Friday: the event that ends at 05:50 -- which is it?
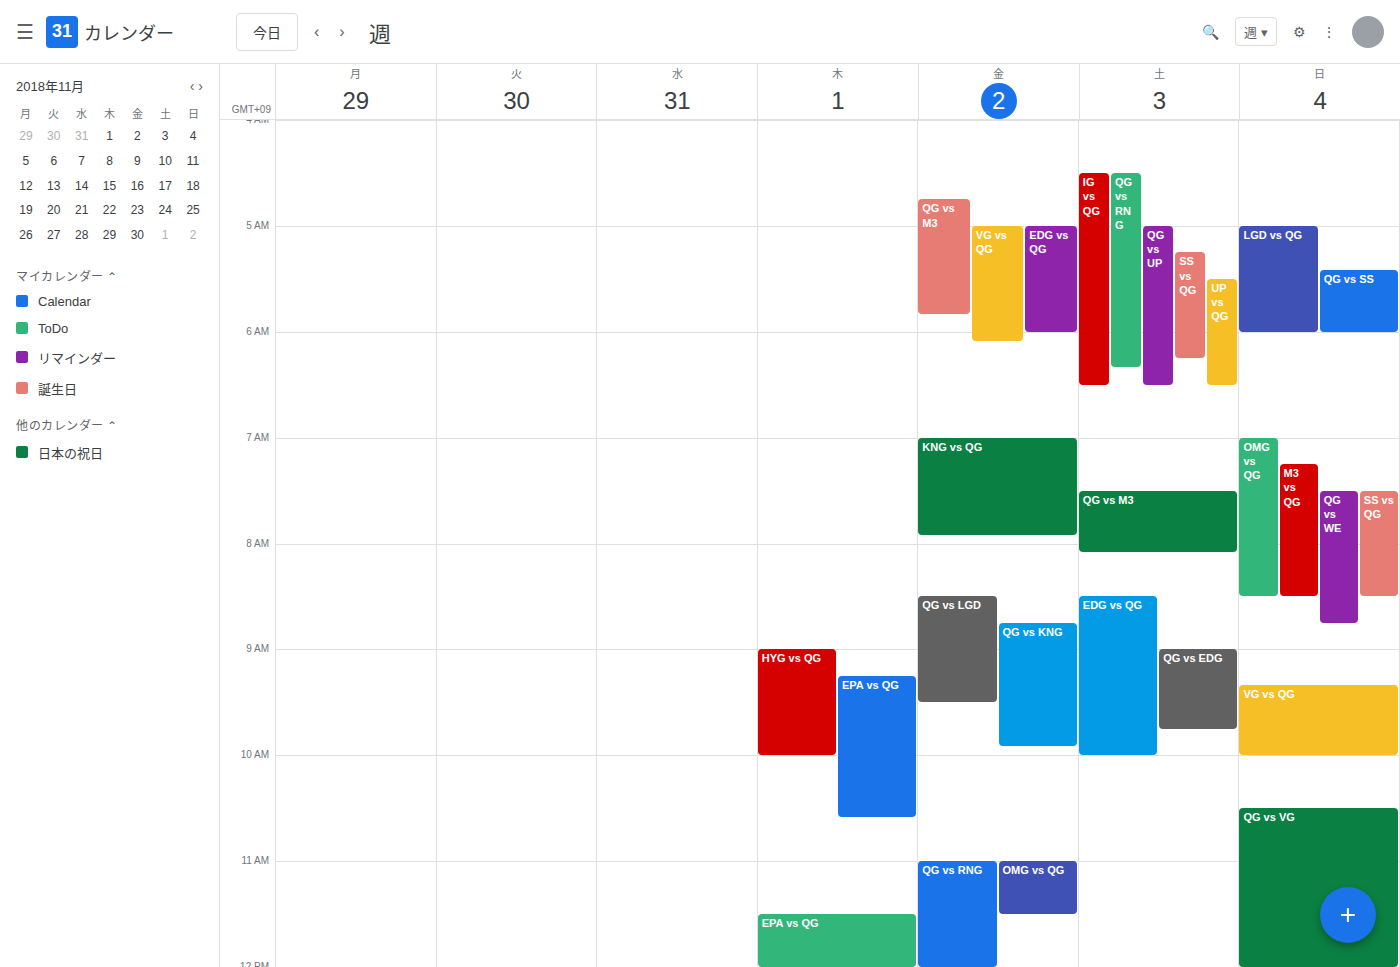
"QG vs M3"